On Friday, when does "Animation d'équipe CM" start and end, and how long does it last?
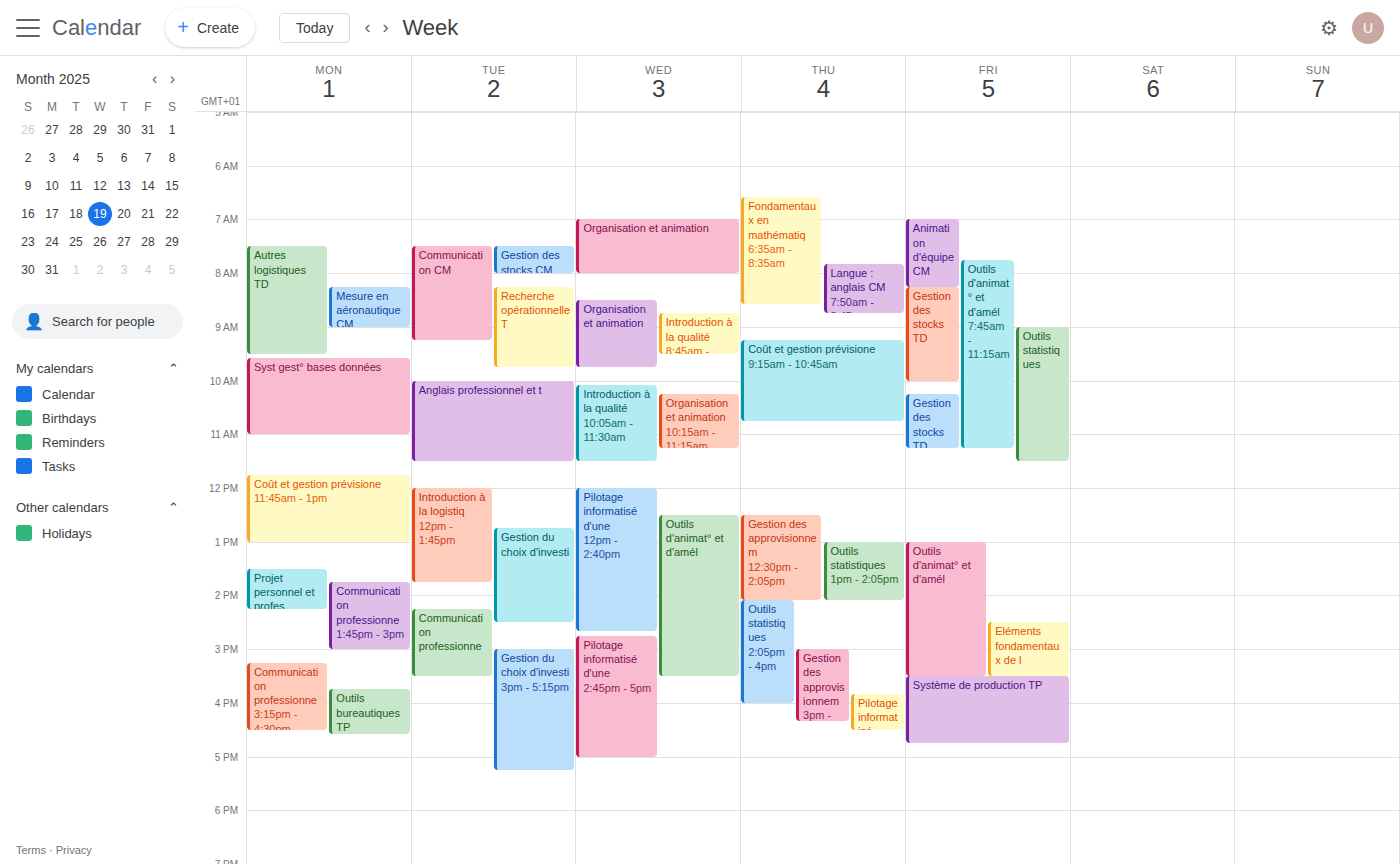
7:00 AM to 8:15 AM, 1 hour 15 minutes